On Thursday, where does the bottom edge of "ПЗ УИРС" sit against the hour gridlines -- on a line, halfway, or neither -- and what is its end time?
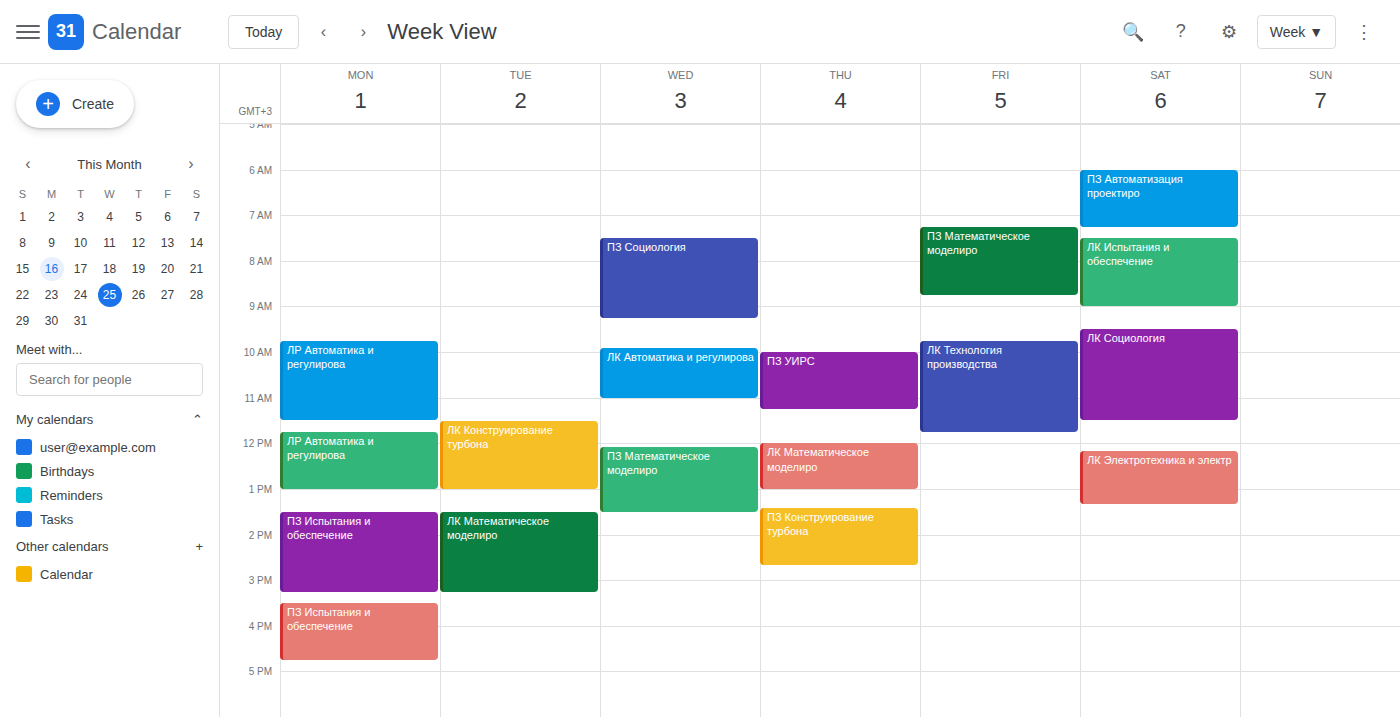
11:15 AM -- neither: a quarter of the way from the 11 AM line to the 12 PM line.